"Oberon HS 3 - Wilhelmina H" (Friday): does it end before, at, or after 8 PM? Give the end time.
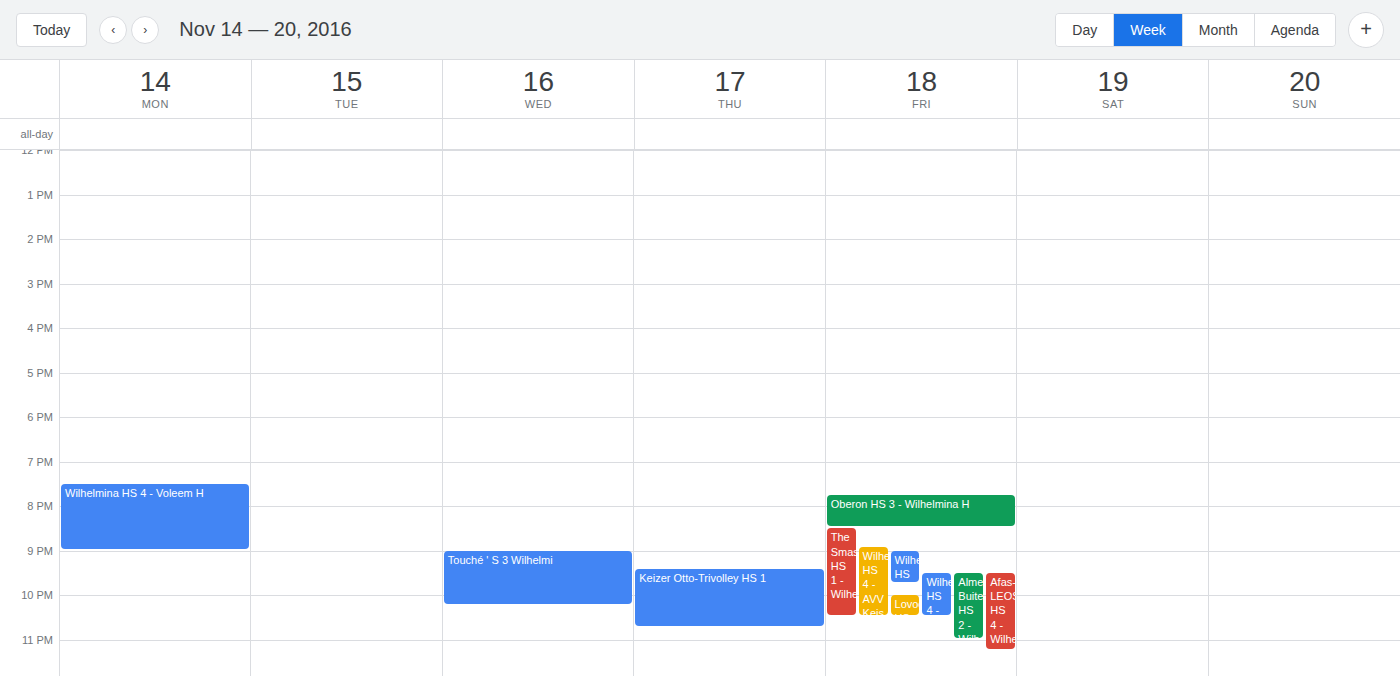
8:30 PM -- after 8 PM, 30 minutes below the 8 PM line.